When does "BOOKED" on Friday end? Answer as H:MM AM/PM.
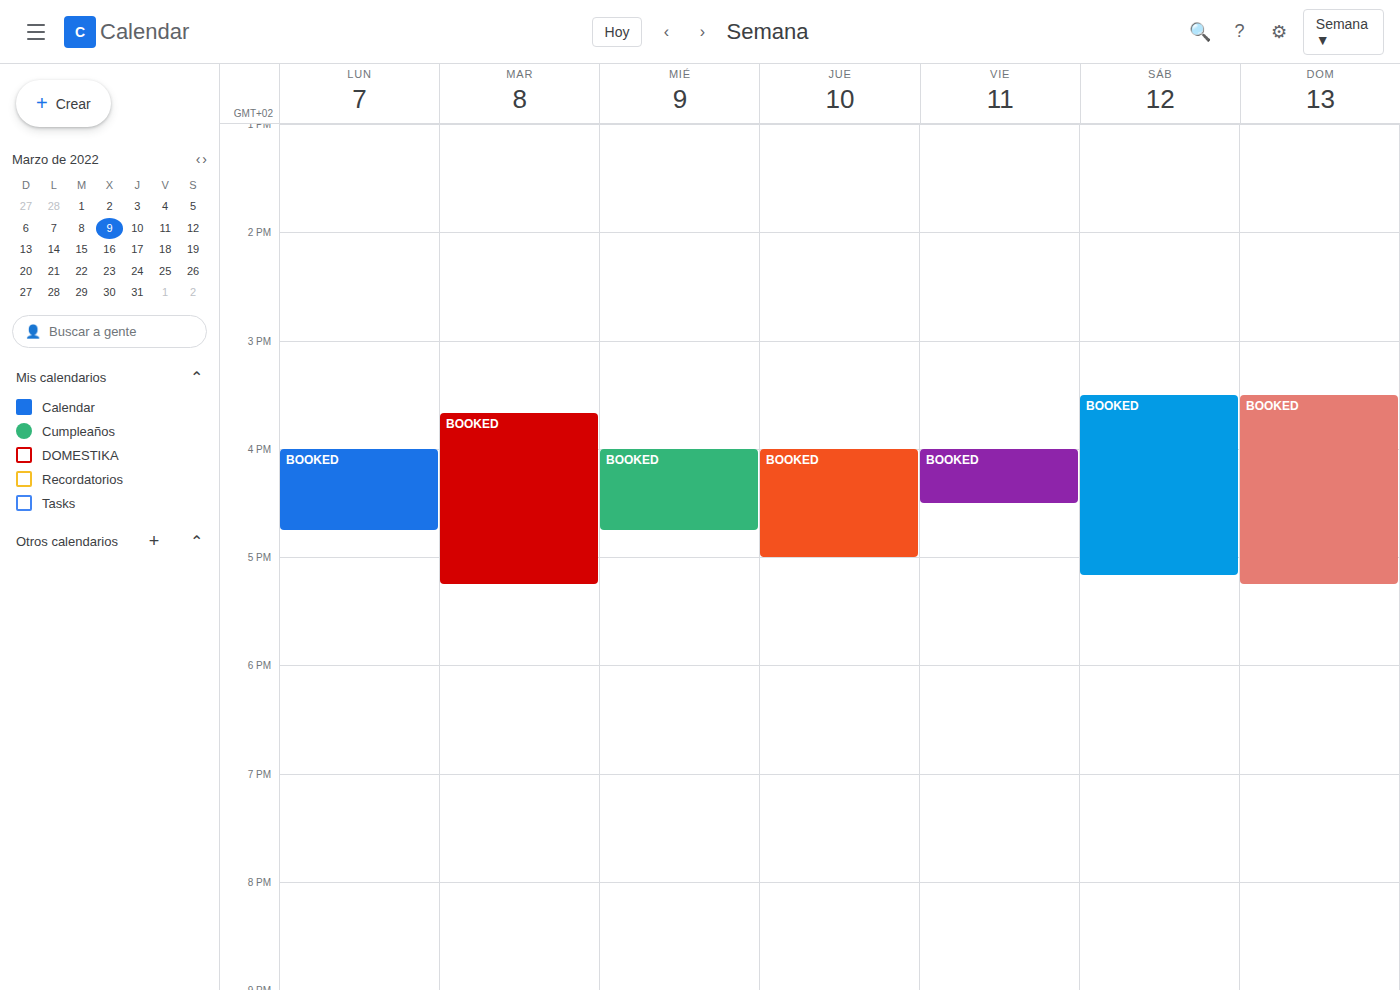
4:30 PM